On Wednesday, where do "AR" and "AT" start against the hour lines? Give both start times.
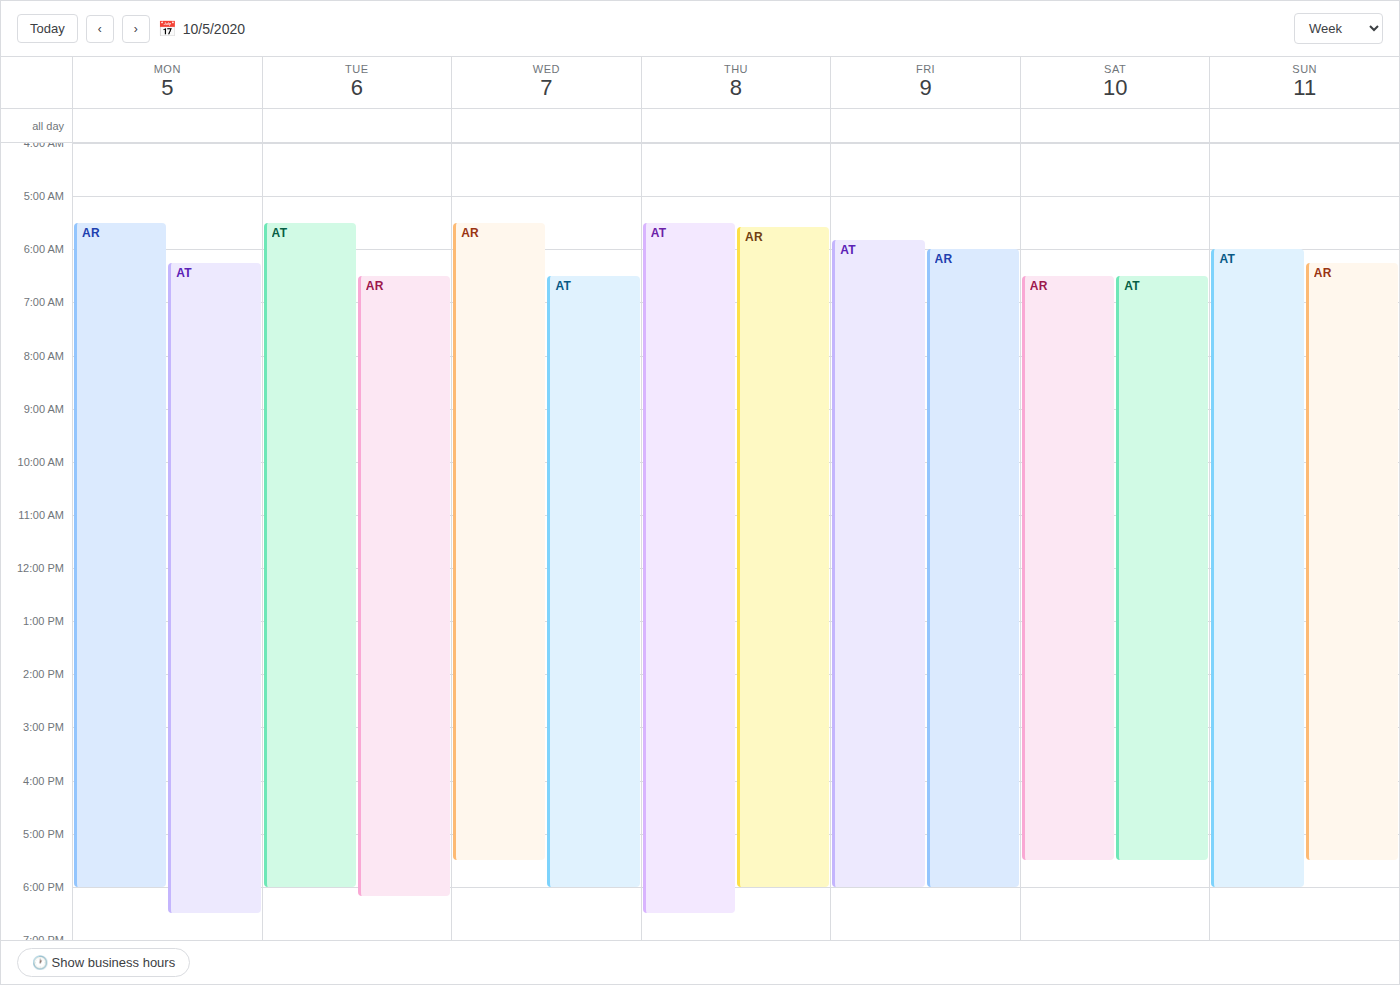
"AR": 5:30 AM, halfway between the 5 AM and 6 AM lines. "AT": 6:30 AM, halfway between the 6 AM and 7 AM lines.